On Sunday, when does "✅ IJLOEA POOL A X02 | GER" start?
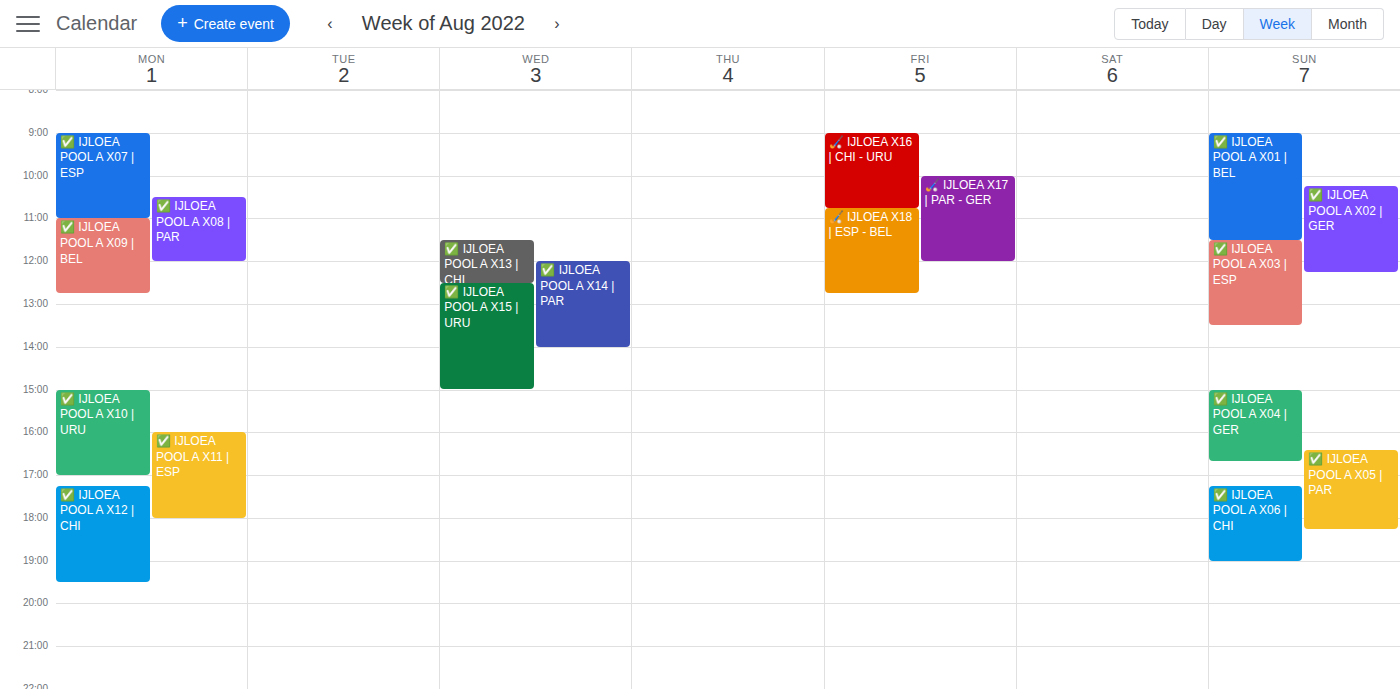
10:15